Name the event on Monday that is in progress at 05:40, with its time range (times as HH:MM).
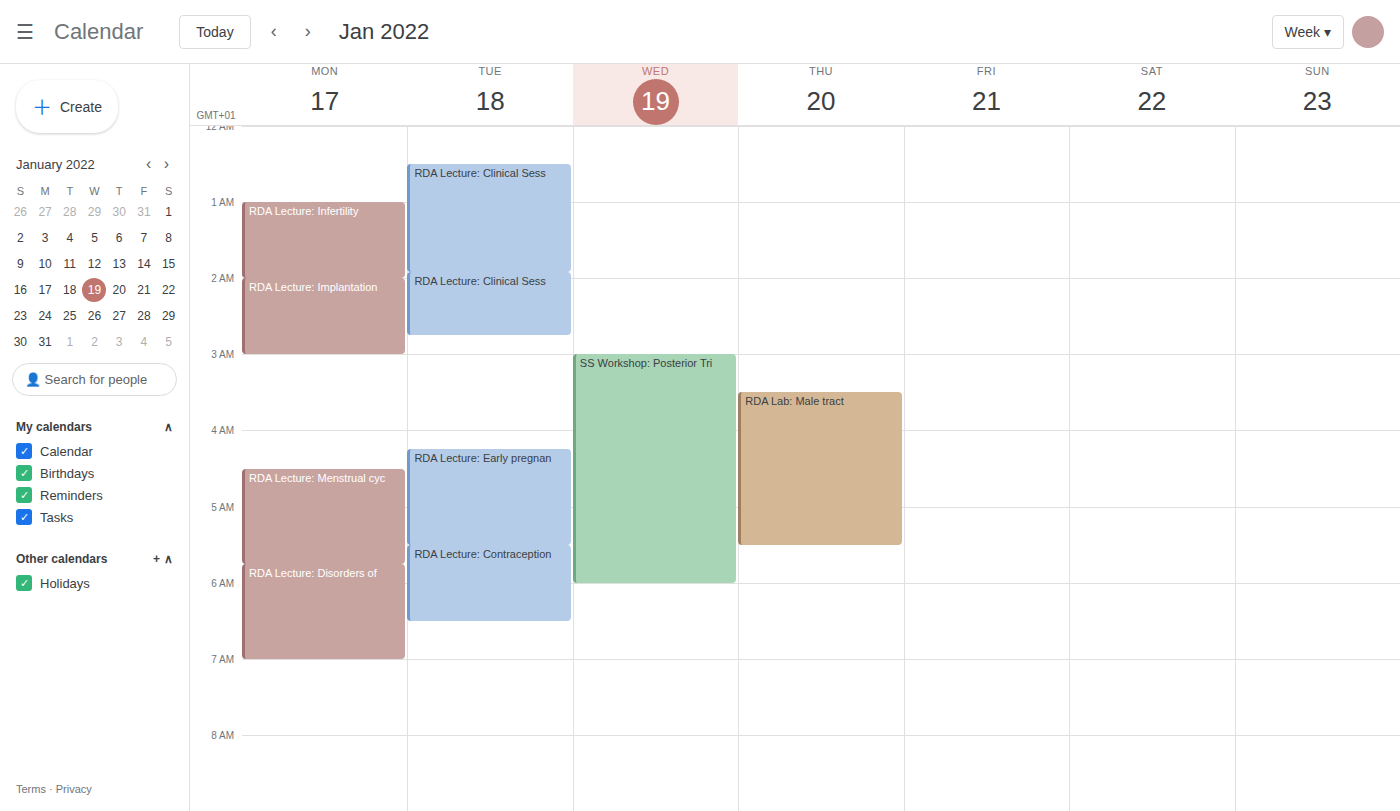
"RDA Lecture: Menstrual cyc", 04:30 to 05:45